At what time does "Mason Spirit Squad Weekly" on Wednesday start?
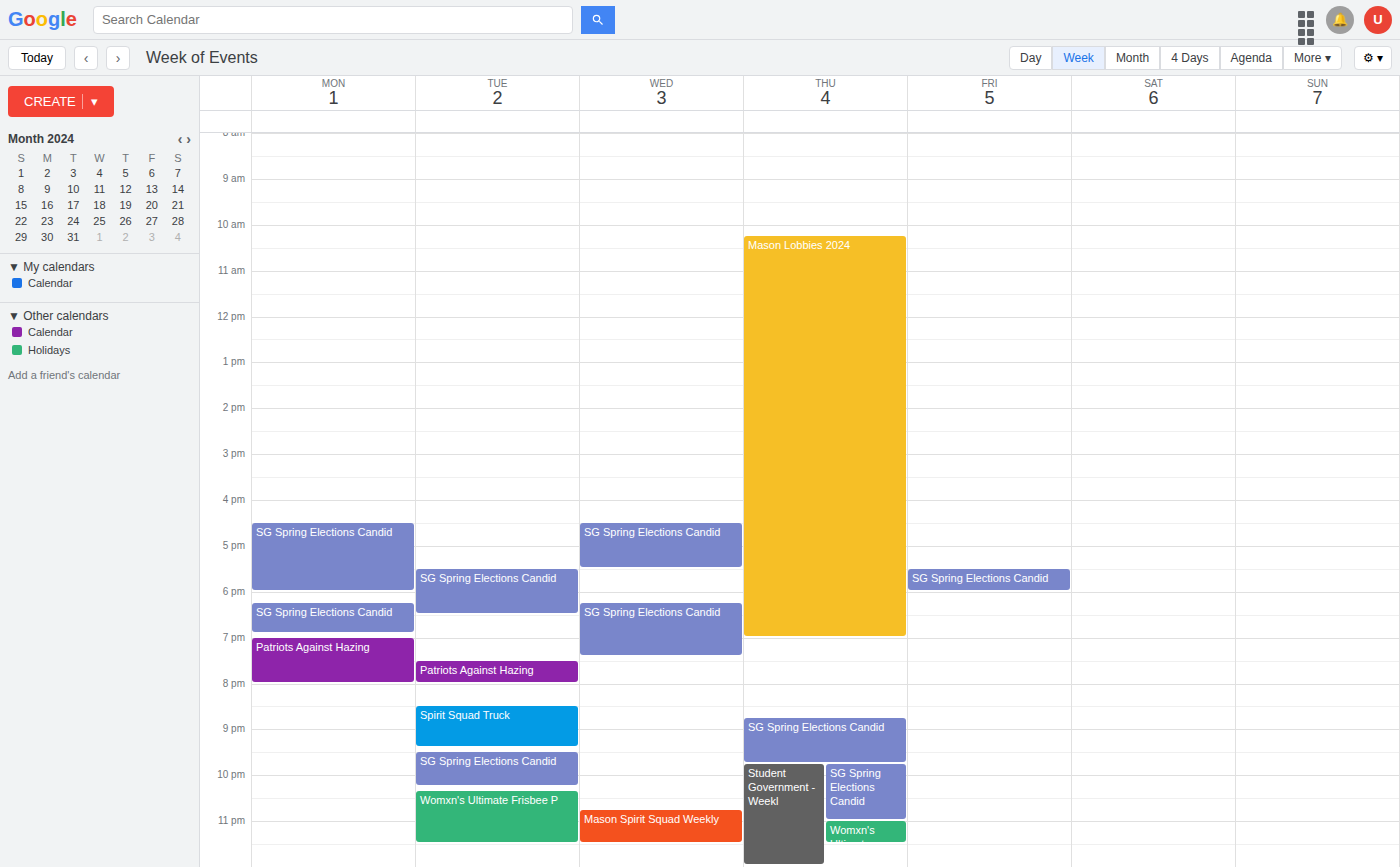
10:45 PM